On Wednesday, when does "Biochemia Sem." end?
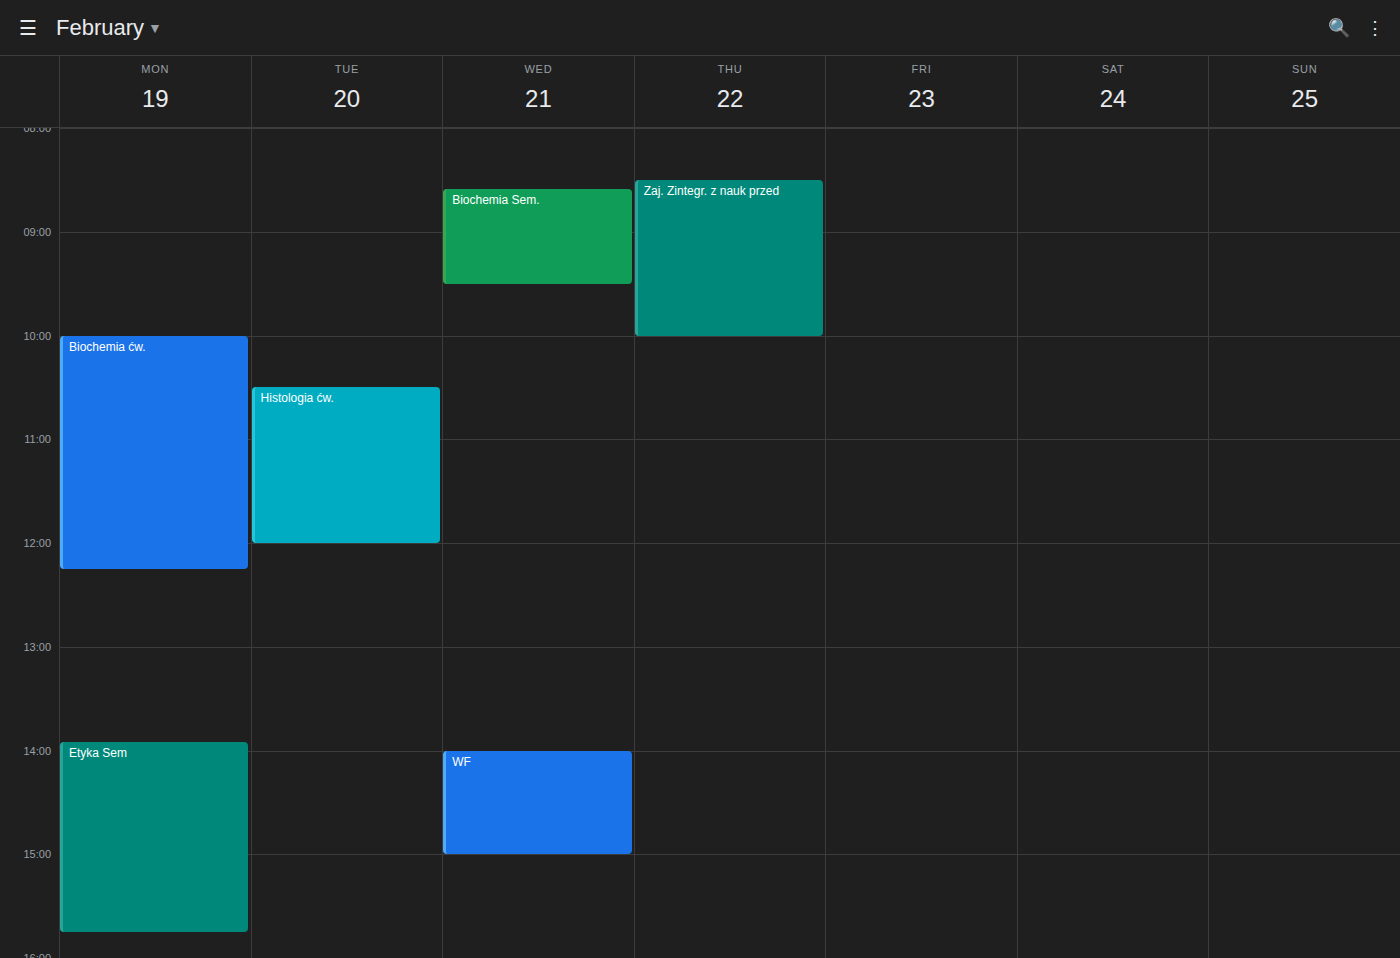
9:30 AM